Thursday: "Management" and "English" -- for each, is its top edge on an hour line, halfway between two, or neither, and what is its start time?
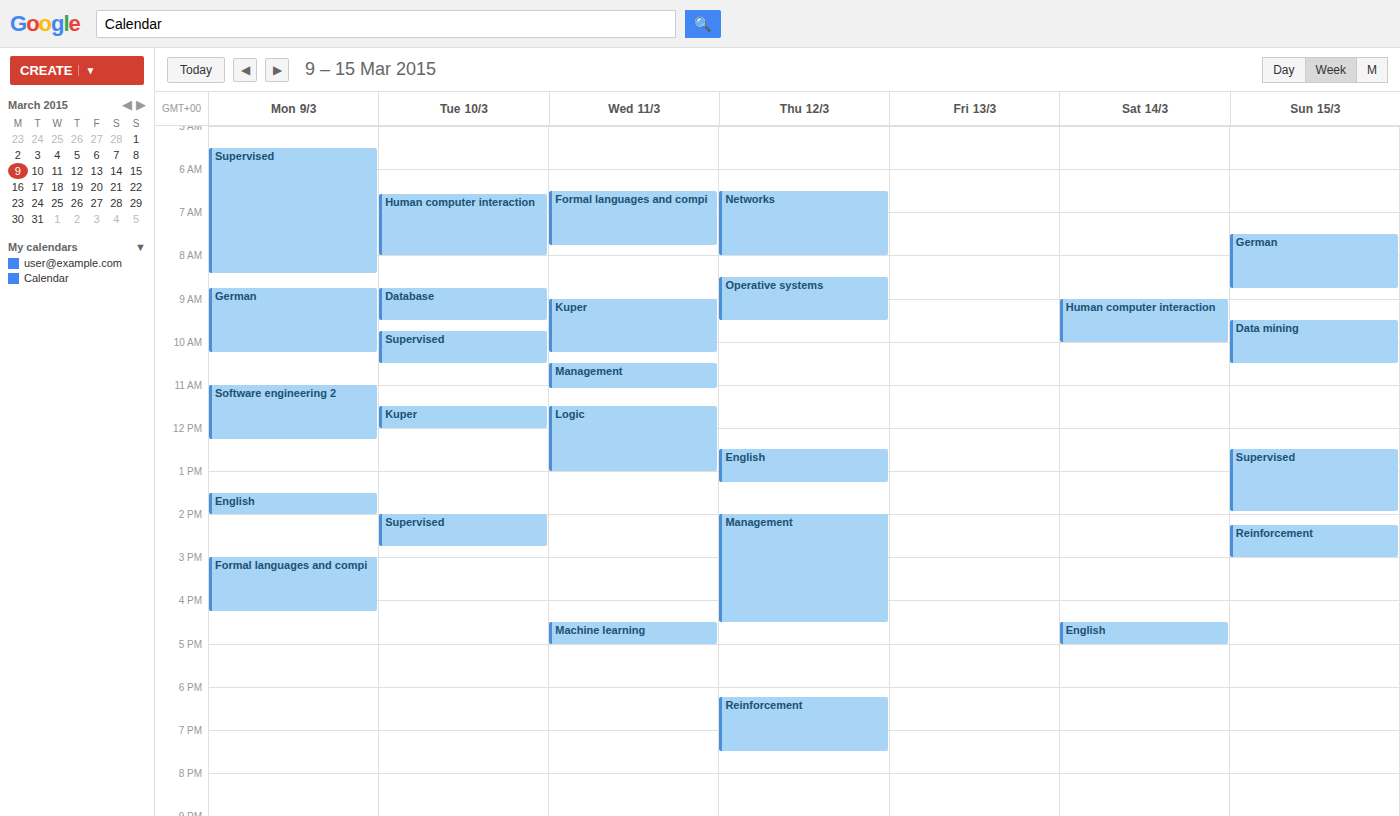
"Management": 2:00 PM, exactly on the 2 PM line. "English": 12:30 PM, halfway between the 12 PM and 1 PM lines.